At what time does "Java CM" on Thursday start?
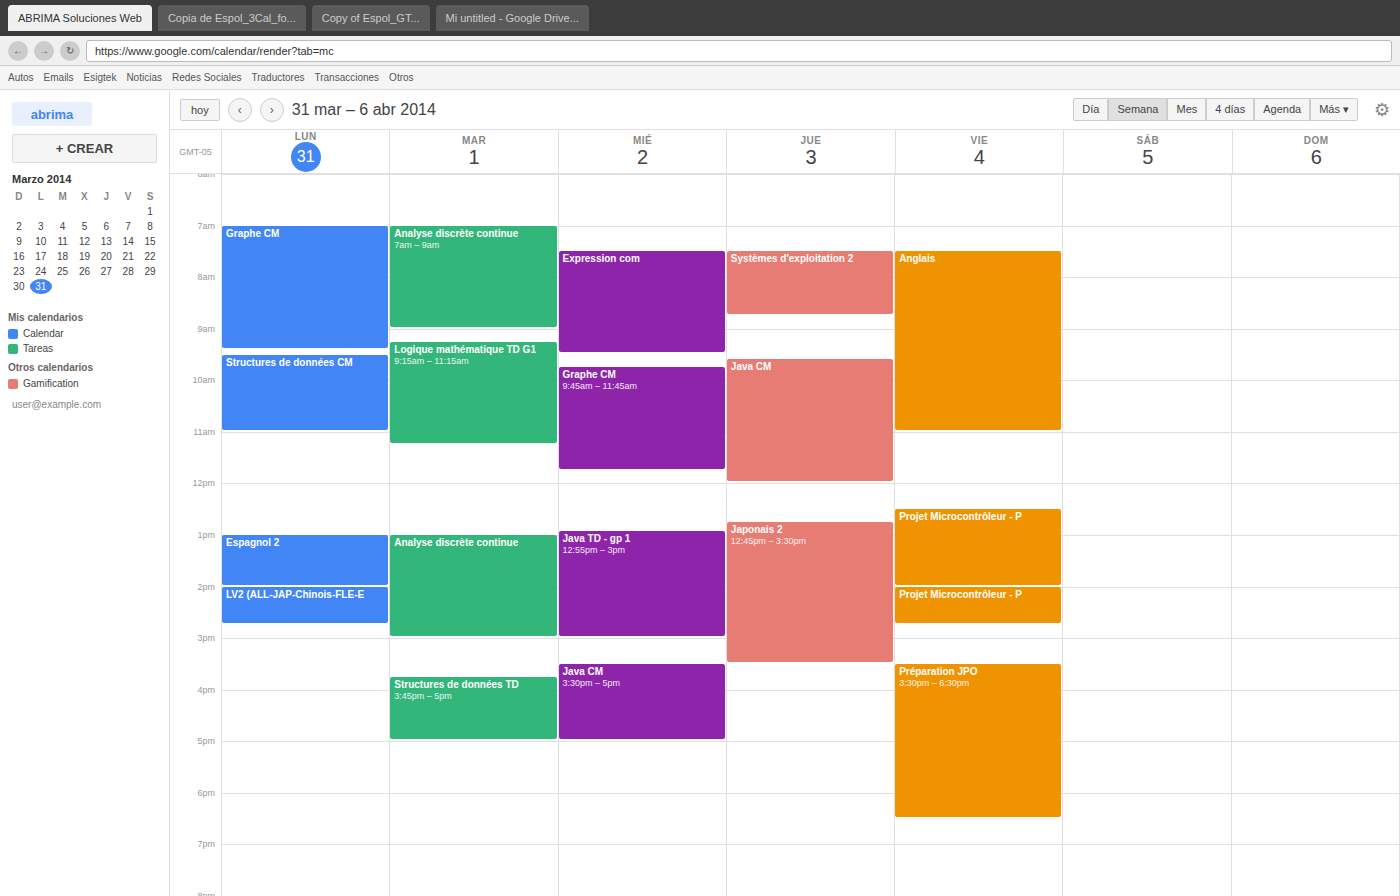
09:35